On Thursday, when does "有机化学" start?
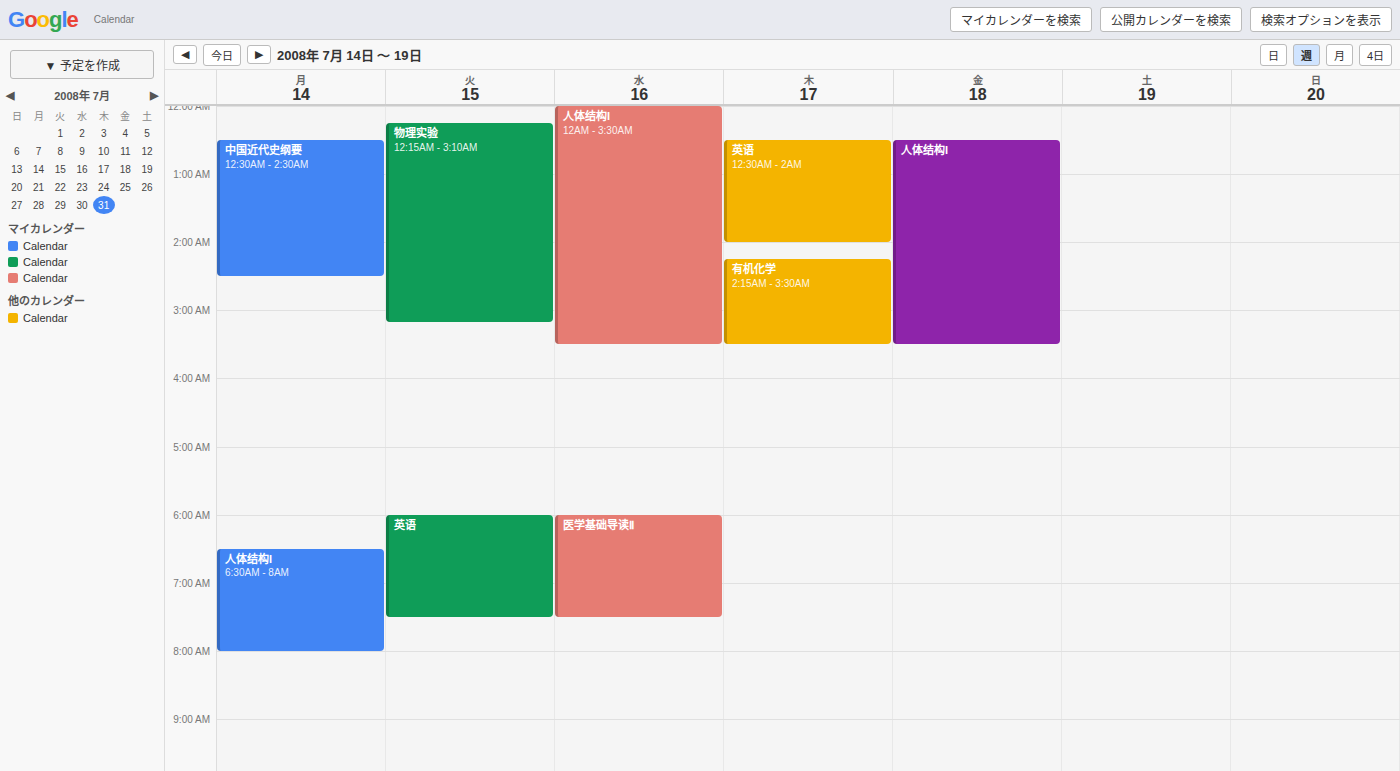
2:15 AM